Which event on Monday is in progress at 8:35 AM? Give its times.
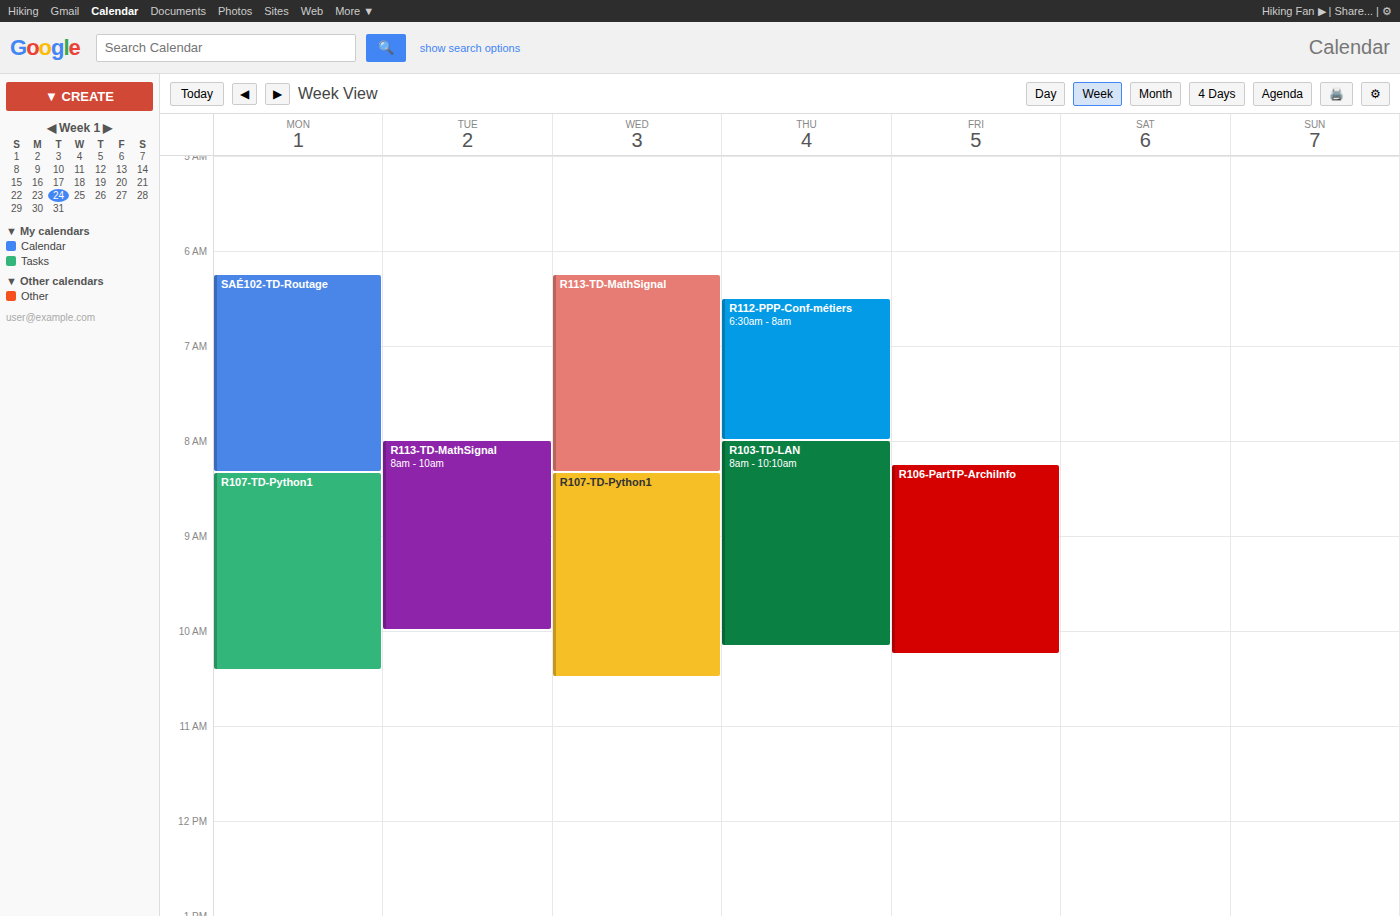
"R107-TD-Python1", 8:20 AM to 10:25 AM